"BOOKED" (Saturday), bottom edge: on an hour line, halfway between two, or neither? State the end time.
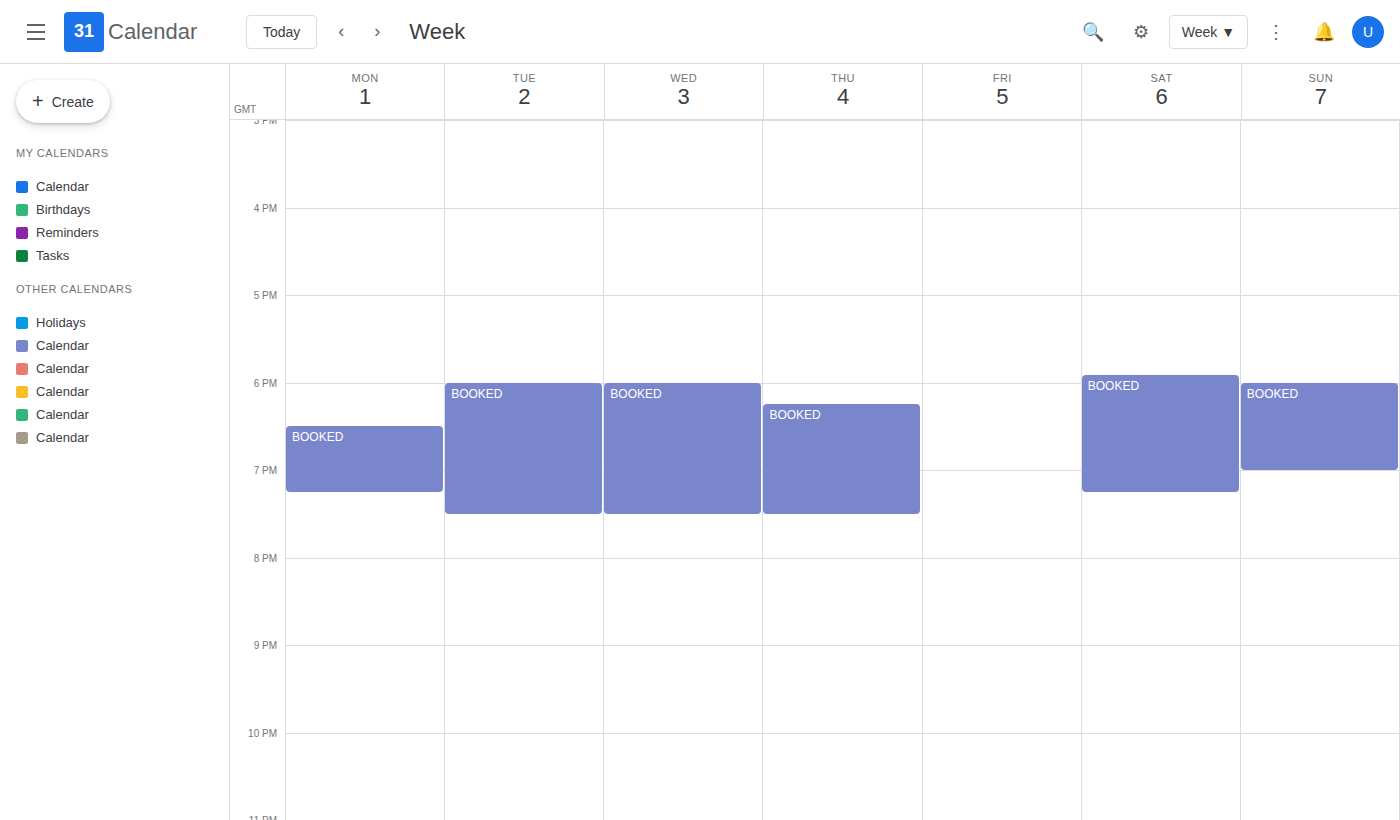
7:15 PM -- neither: a quarter of the way from the 7 PM line to the 8 PM line.